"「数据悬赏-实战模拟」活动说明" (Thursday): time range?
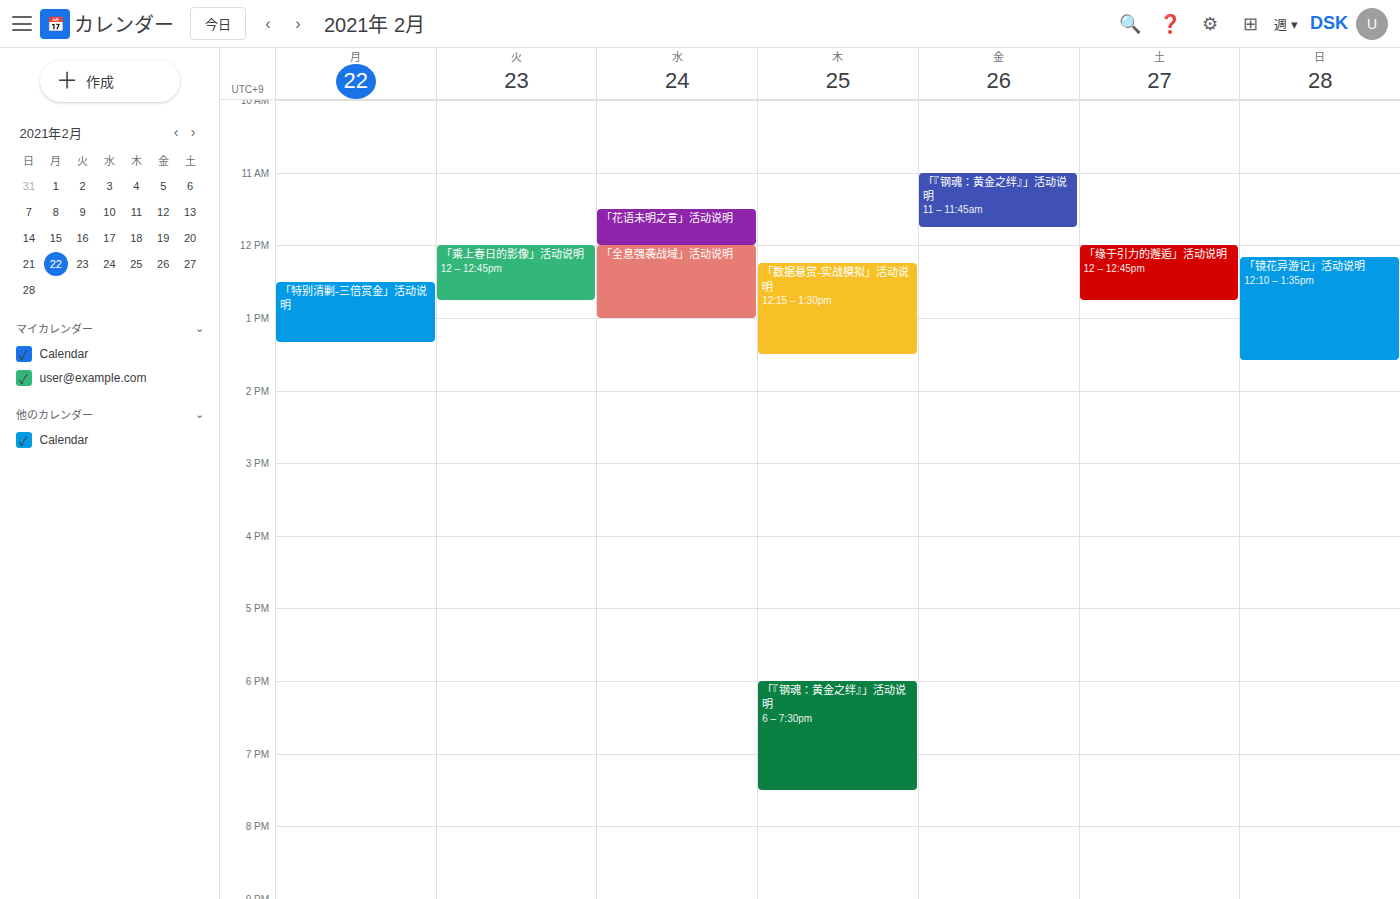
12:15 PM to 1:30 PM